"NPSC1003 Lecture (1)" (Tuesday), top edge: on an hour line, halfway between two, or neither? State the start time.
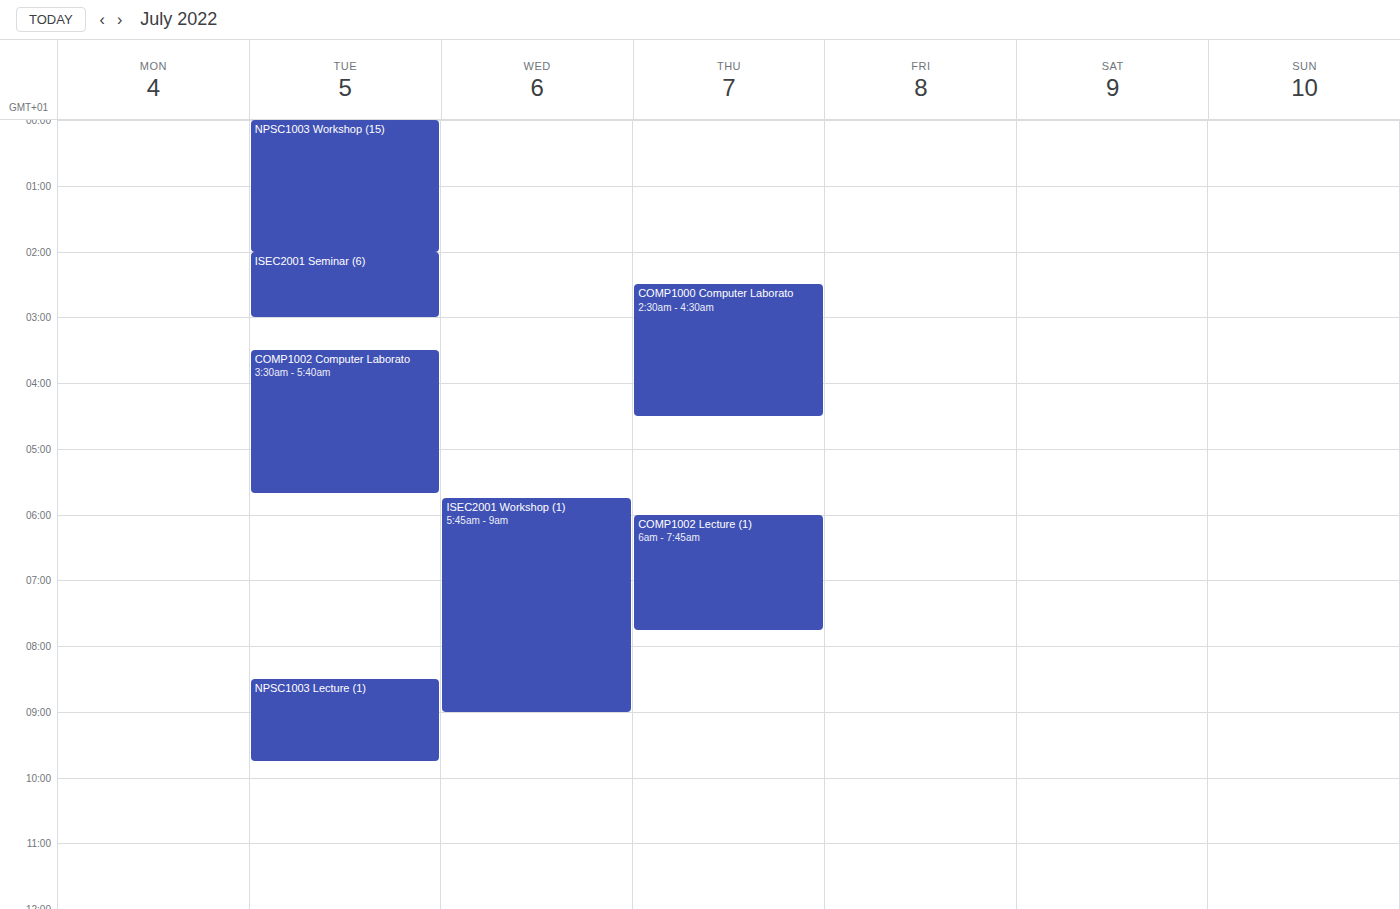
08:30 -- halfway between the 08:00 and 09:00 lines.